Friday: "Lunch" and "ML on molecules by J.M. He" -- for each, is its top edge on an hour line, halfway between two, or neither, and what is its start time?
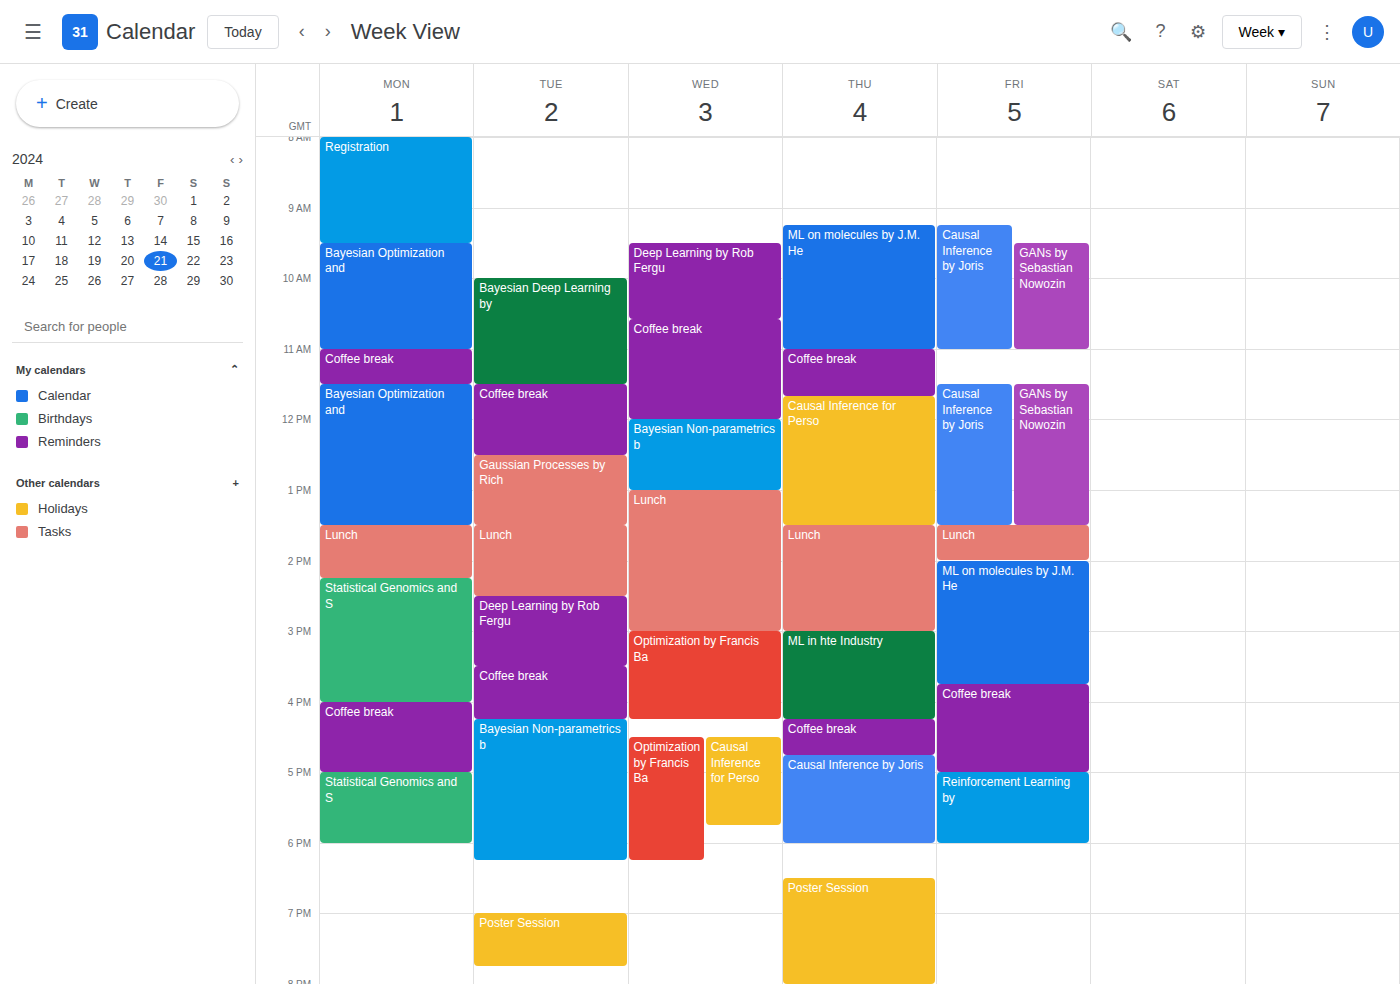
"Lunch": 1:30 PM, halfway between the 1 PM and 2 PM lines. "ML on molecules by J.M. He": 2:00 PM, exactly on the 2 PM line.